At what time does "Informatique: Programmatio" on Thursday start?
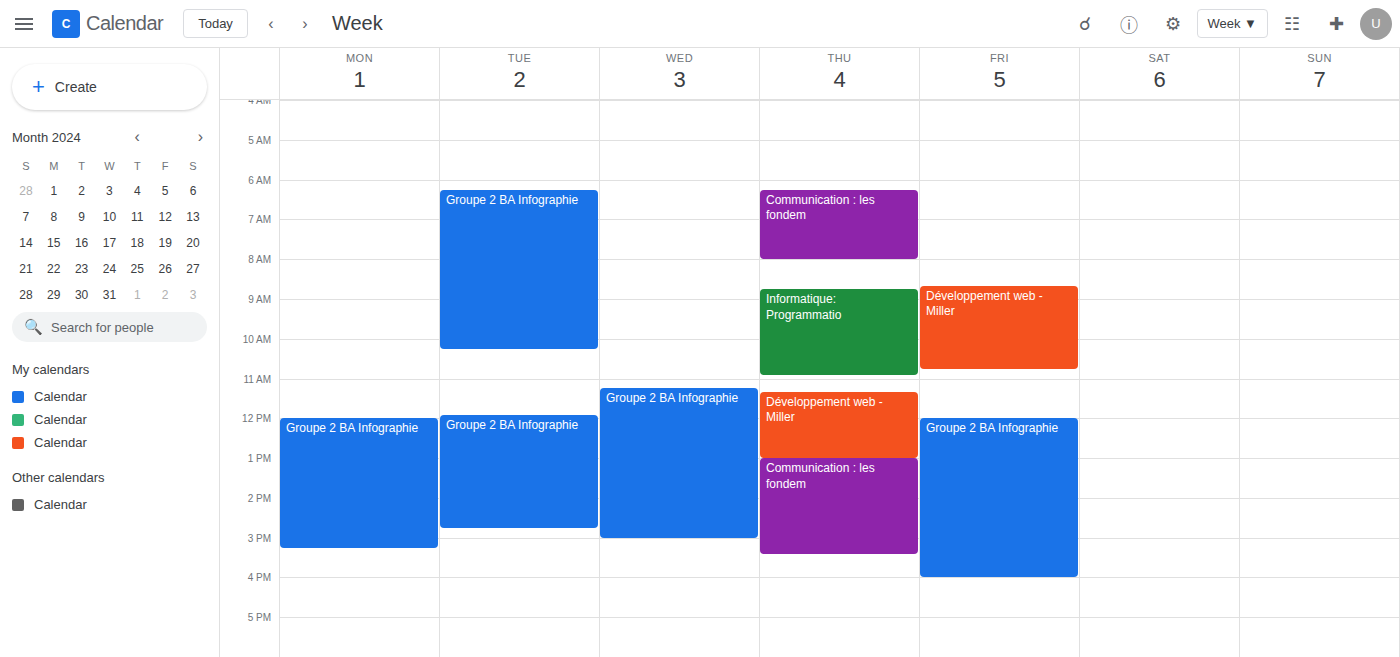
8:45 AM